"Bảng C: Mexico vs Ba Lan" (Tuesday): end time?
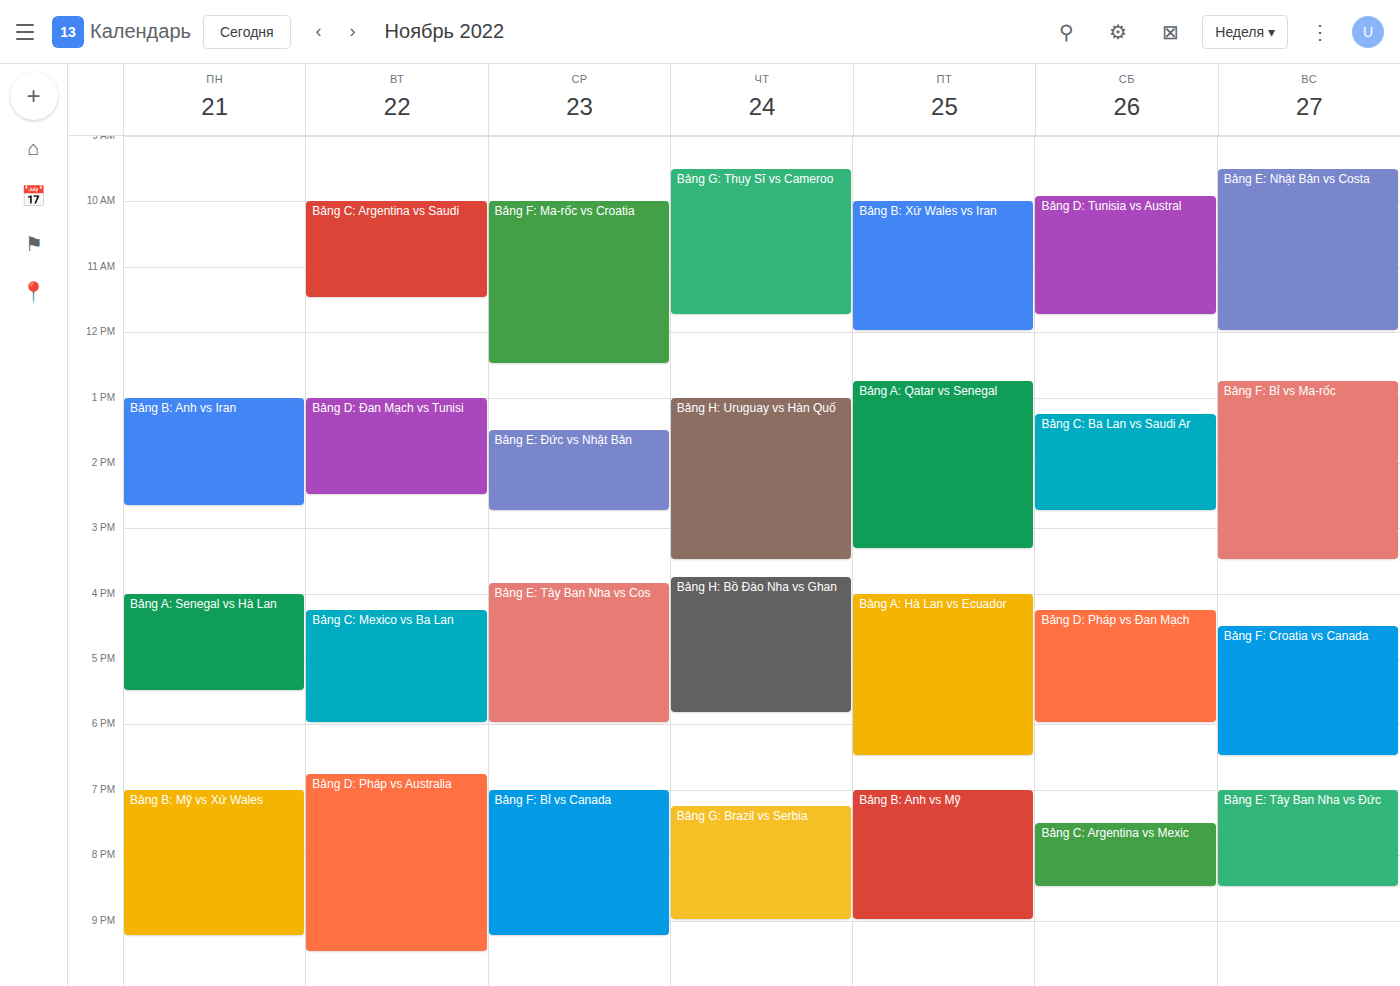
6:00 PM